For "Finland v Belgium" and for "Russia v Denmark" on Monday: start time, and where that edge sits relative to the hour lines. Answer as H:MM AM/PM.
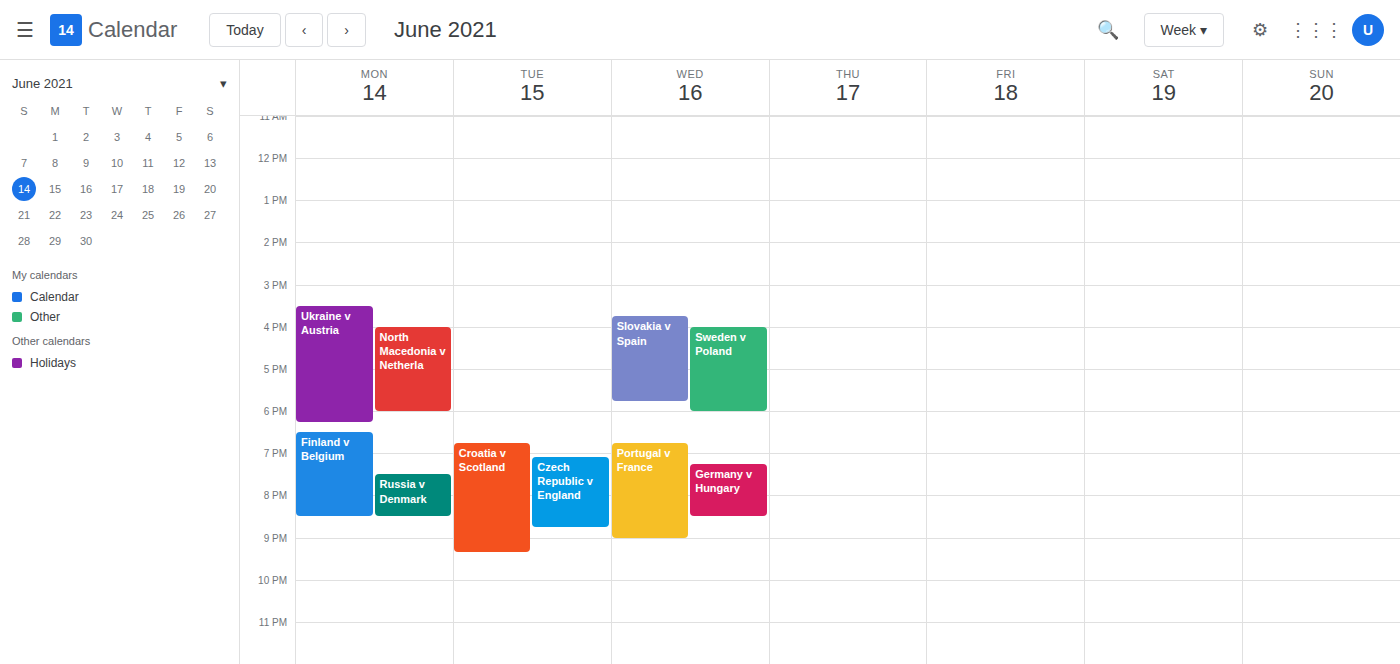
"Finland v Belgium": 6:30 PM, halfway between the 6 PM and 7 PM lines. "Russia v Denmark": 7:30 PM, halfway between the 7 PM and 8 PM lines.